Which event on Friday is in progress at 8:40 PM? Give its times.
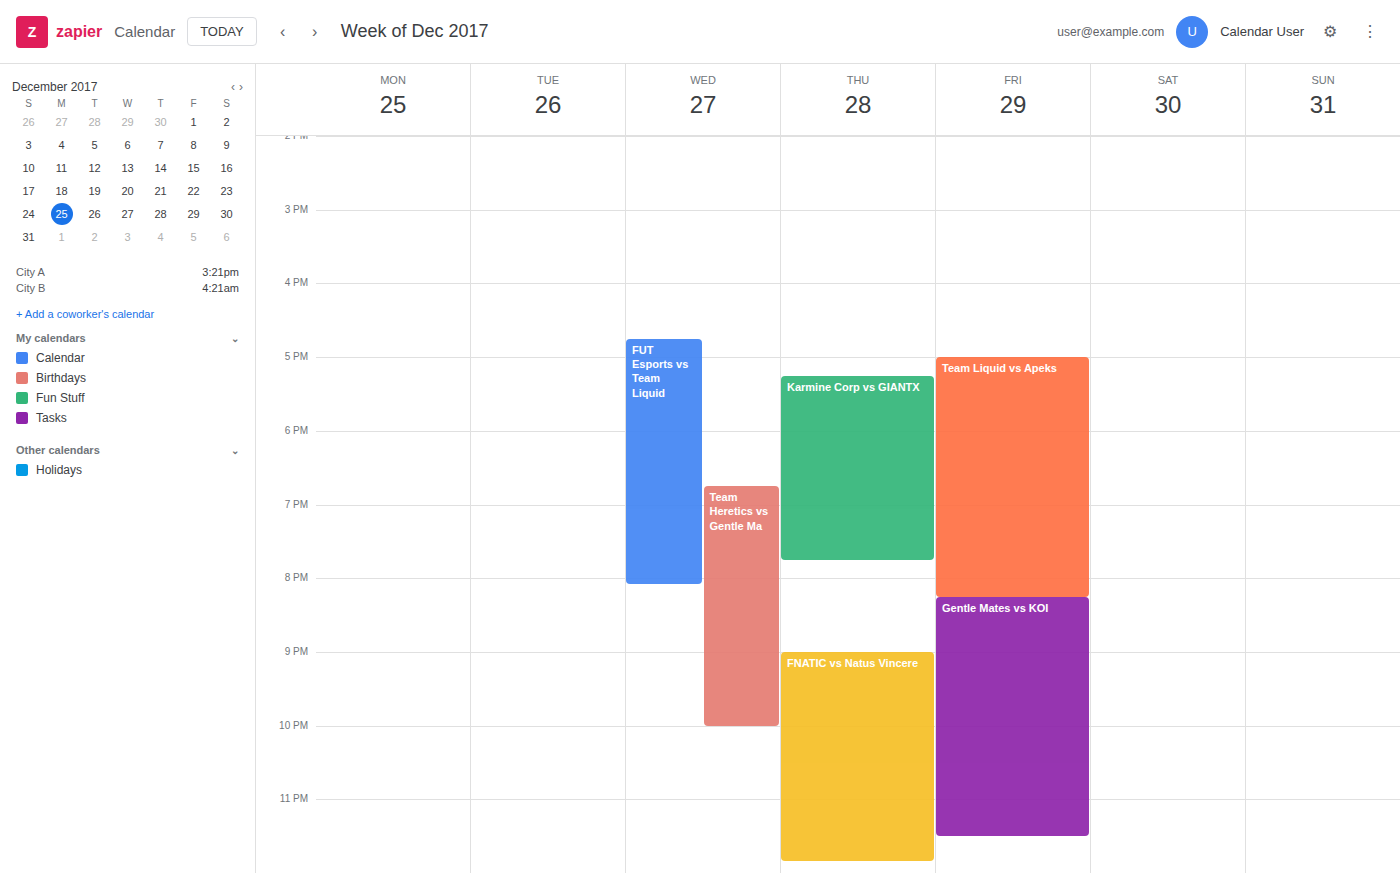
"Gentle Mates vs KOI", 8:15 PM to 11:30 PM